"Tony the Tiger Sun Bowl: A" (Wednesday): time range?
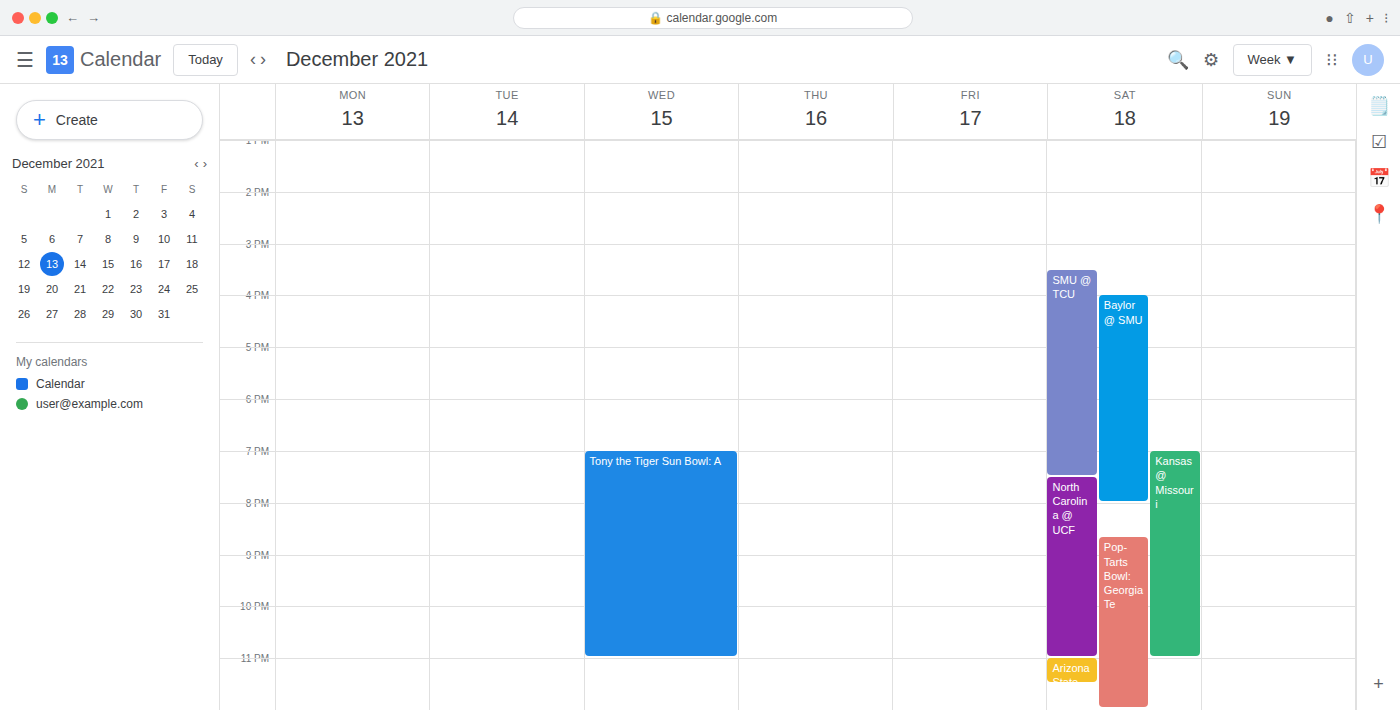
7:00 PM to 11:00 PM